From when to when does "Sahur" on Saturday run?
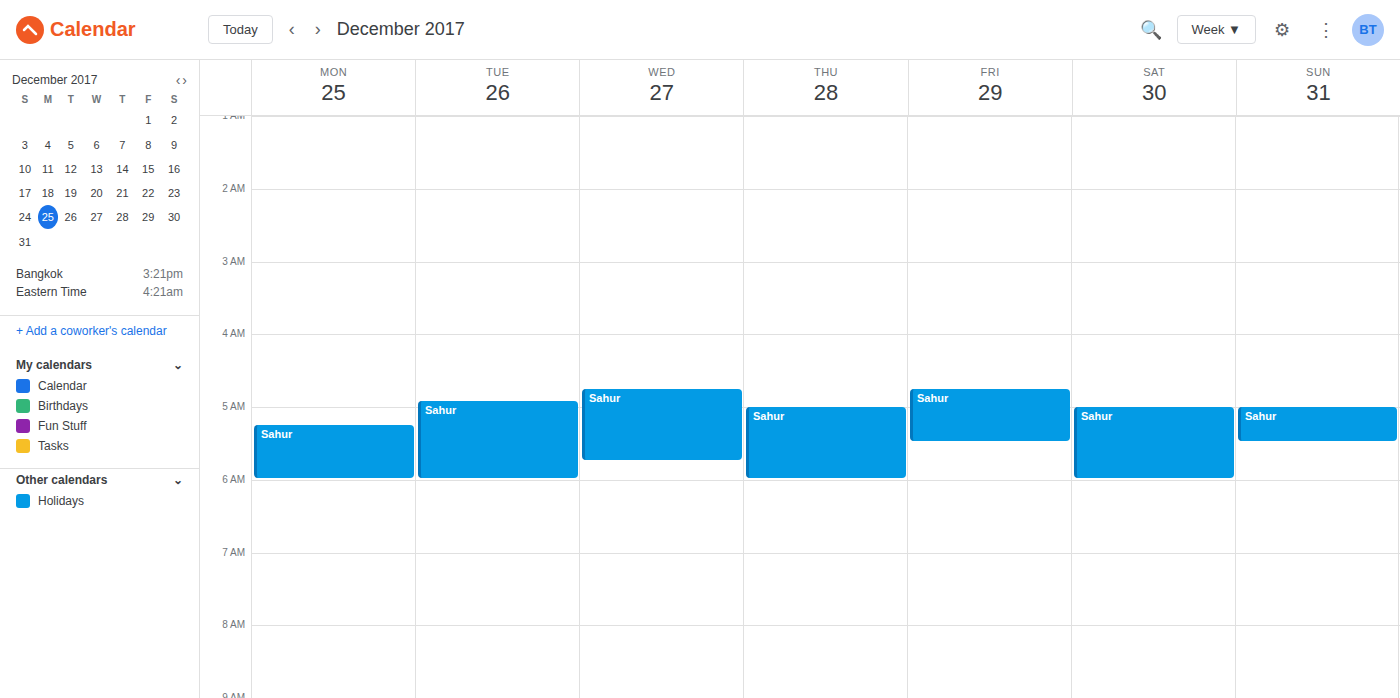
5:00 AM to 6:00 AM